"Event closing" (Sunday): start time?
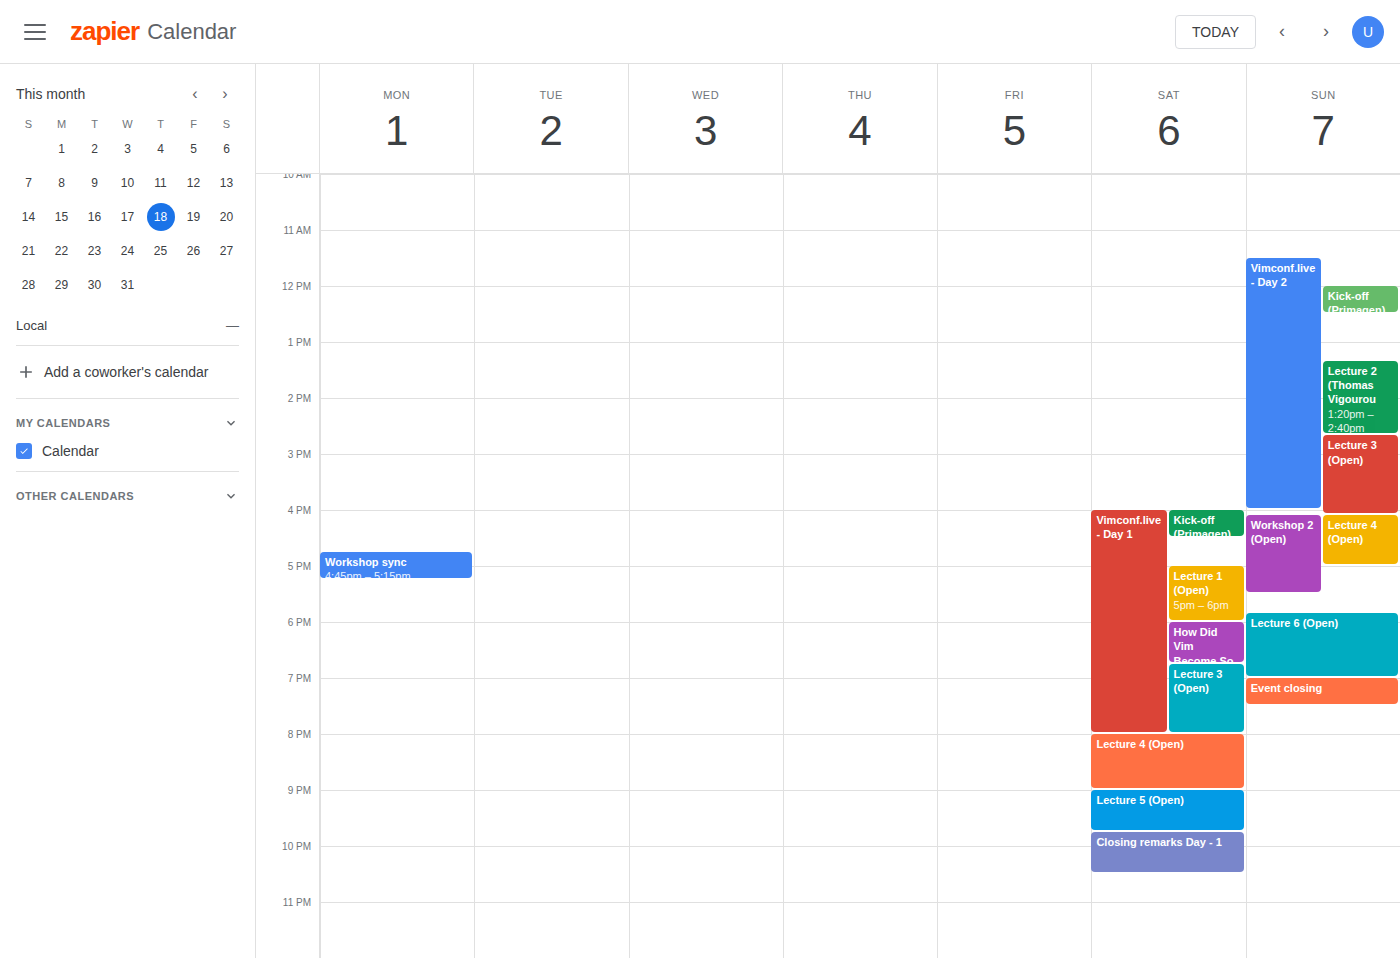
7:00 PM